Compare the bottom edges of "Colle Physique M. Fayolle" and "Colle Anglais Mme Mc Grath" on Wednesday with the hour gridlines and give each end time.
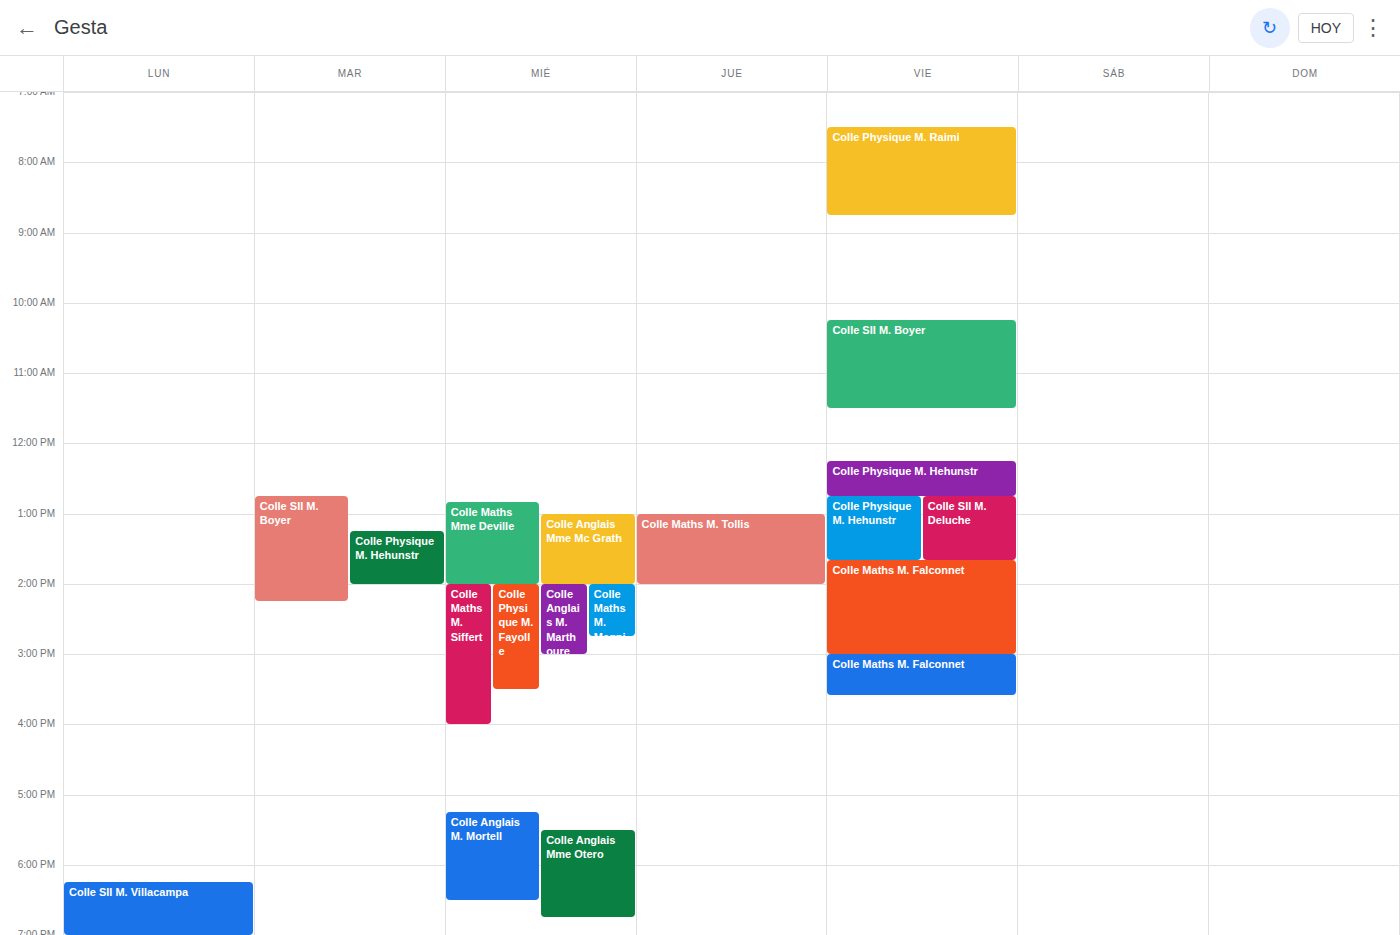
"Colle Physique M. Fayolle": 3:30 PM, halfway between the 3 PM and 4 PM lines. "Colle Anglais Mme Mc Grath": 2:00 PM, exactly on the 2 PM line.